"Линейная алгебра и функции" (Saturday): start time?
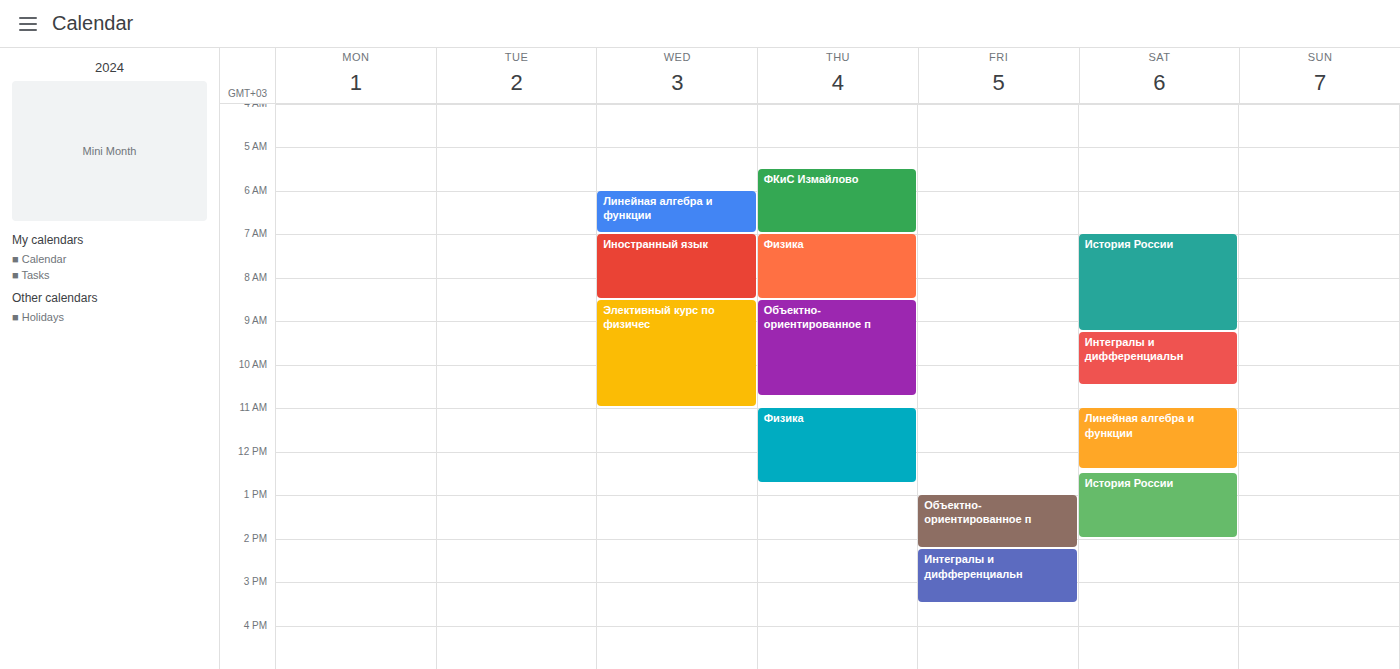
11:00 AM